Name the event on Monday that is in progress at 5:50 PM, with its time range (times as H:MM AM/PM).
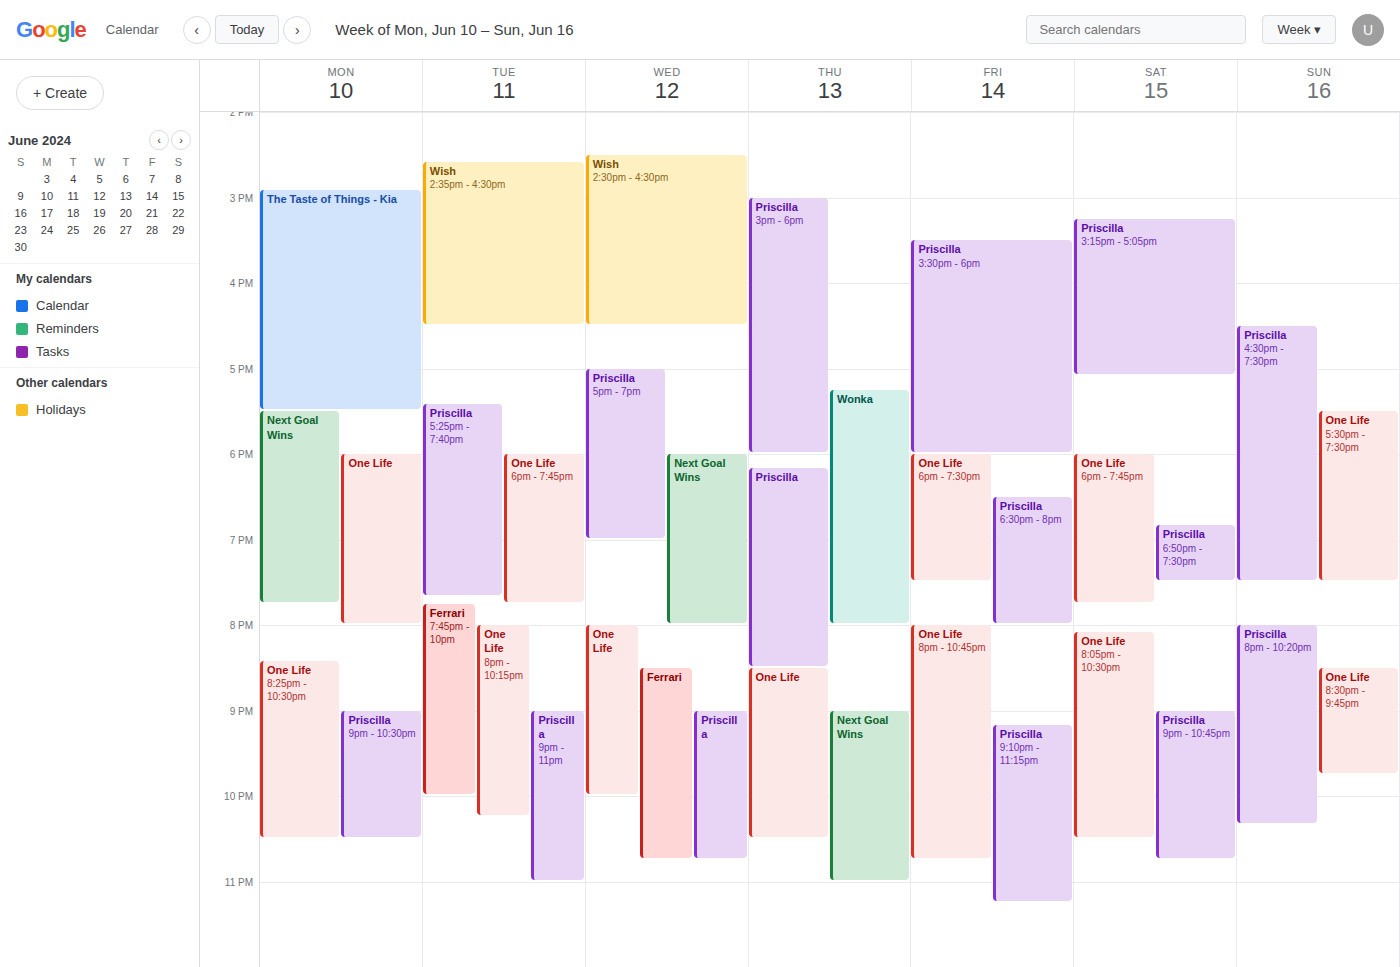
"Next Goal Wins", 5:30 PM to 7:45 PM